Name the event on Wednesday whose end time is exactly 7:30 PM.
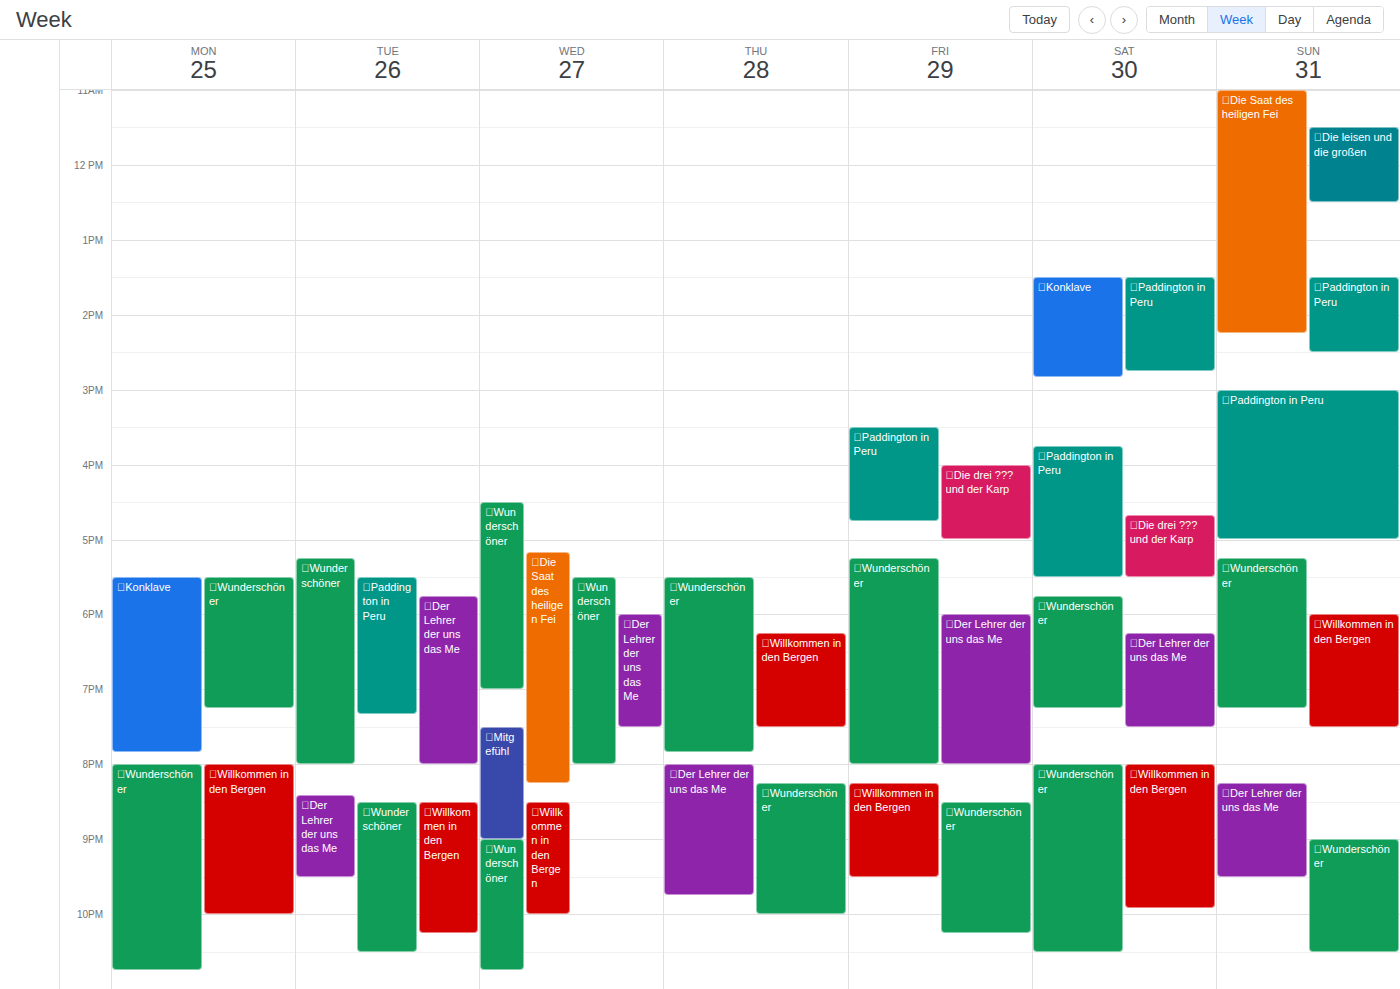
"🬠Der Lehrer der uns das Me"